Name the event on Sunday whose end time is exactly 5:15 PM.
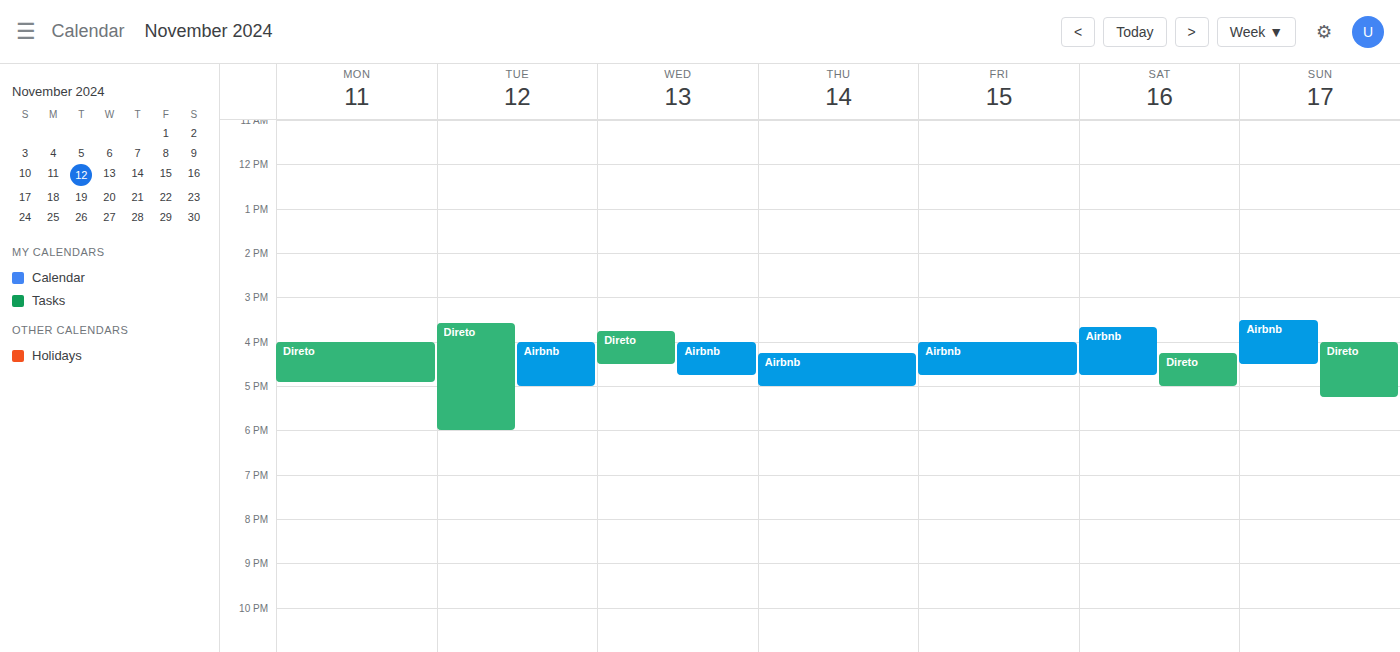
"Direto"